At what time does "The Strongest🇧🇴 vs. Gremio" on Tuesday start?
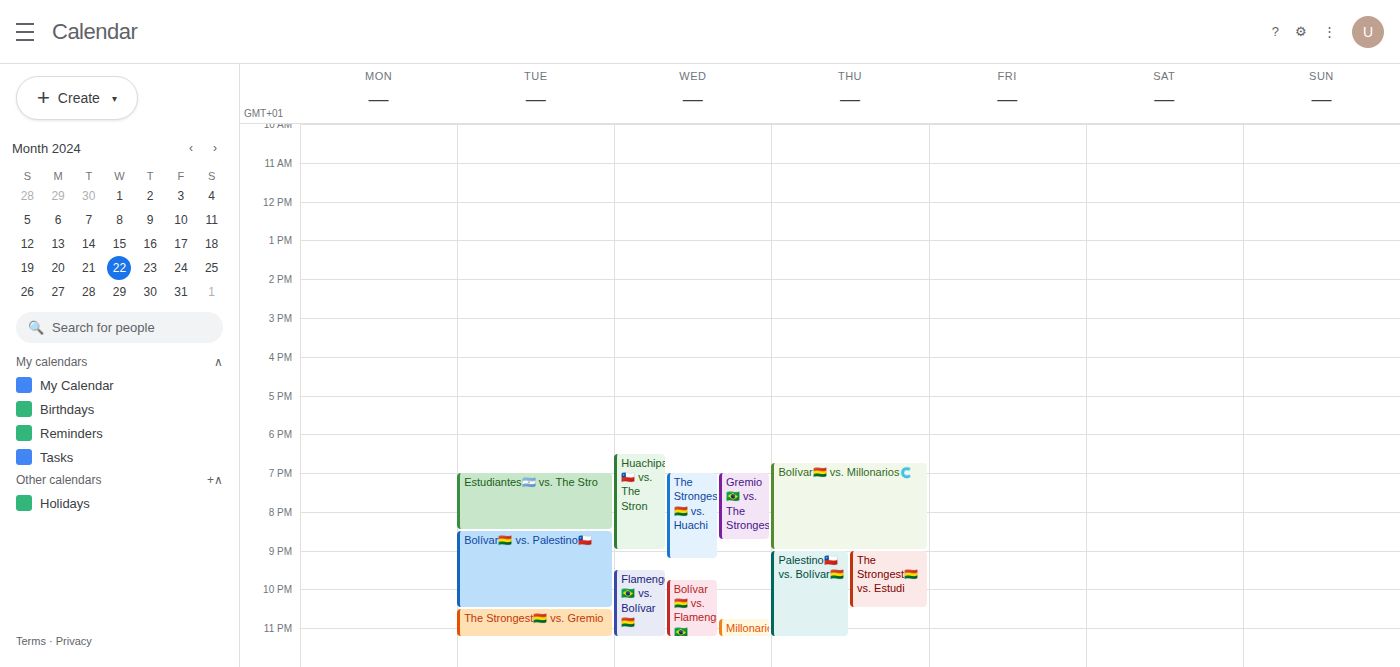
10:30 PM